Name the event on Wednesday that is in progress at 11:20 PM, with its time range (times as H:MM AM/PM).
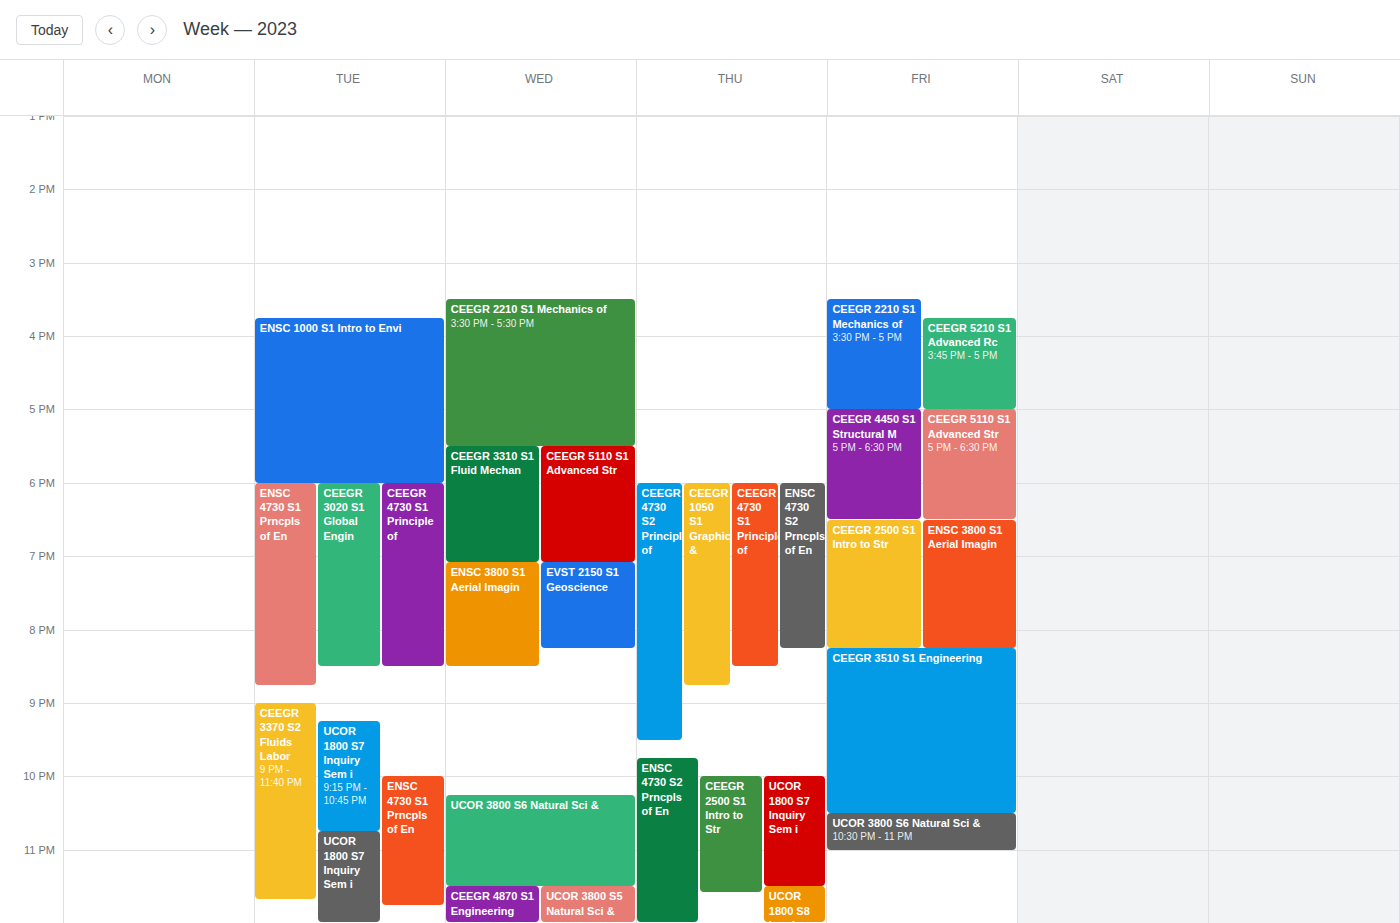
"UCOR 3800 S6 Natural Sci &", 10:15 PM to 11:30 PM